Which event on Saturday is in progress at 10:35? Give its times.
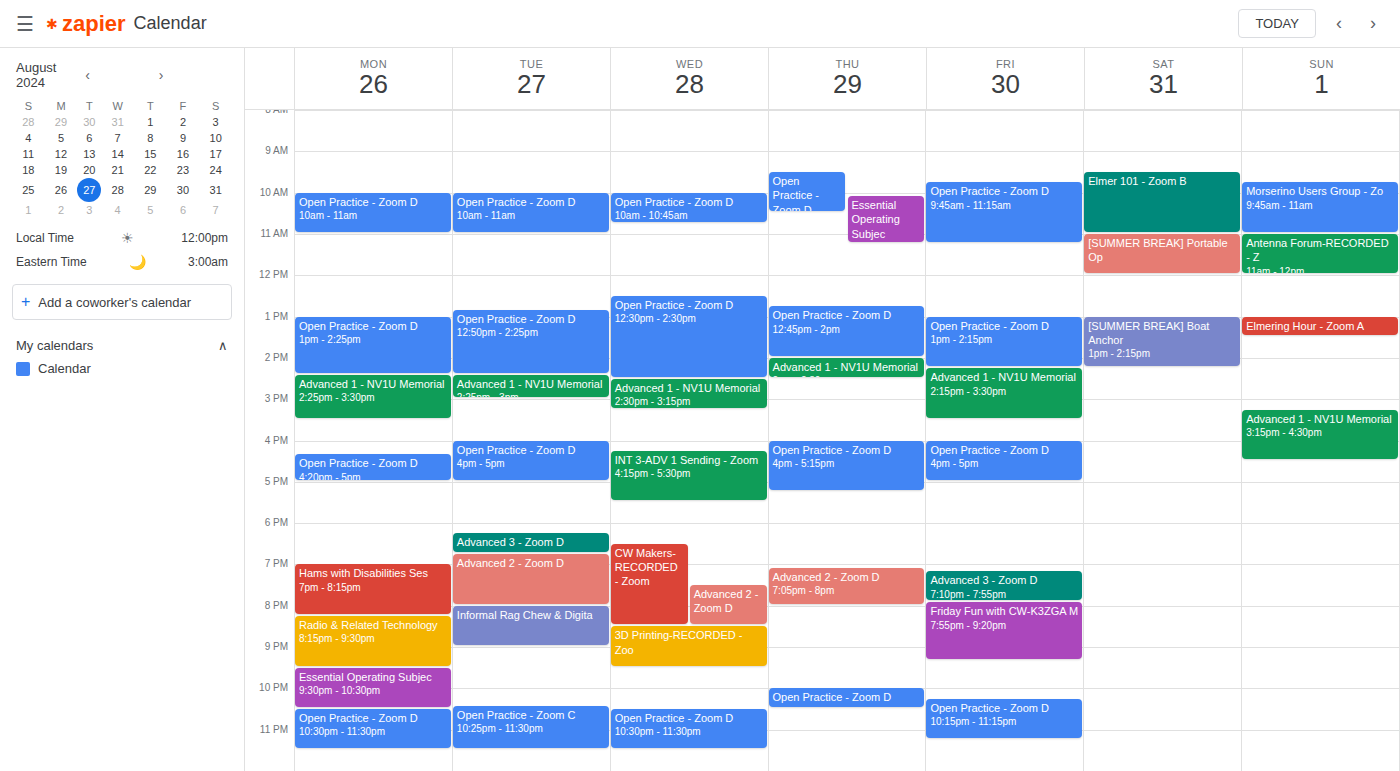
"Elmer 101 - Zoom B", 09:30 to 11:00